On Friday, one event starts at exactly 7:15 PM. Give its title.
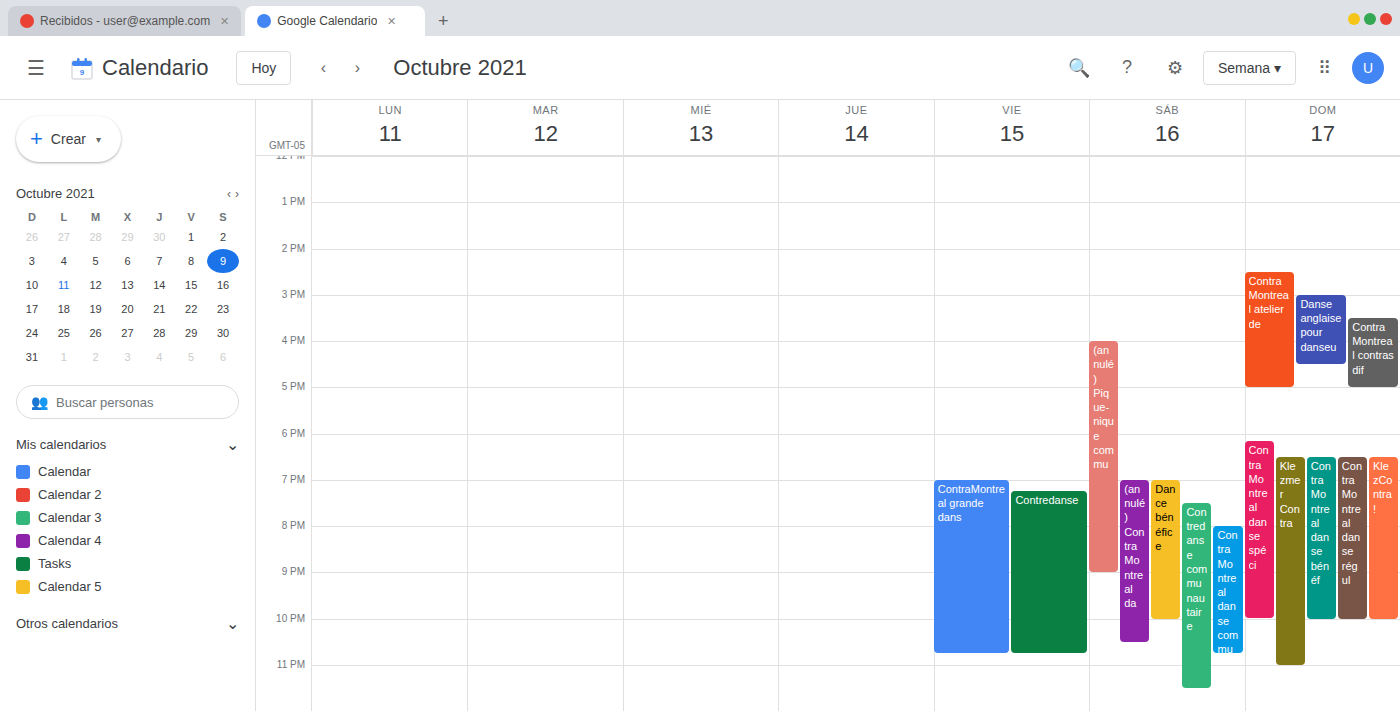
"Contredanse"